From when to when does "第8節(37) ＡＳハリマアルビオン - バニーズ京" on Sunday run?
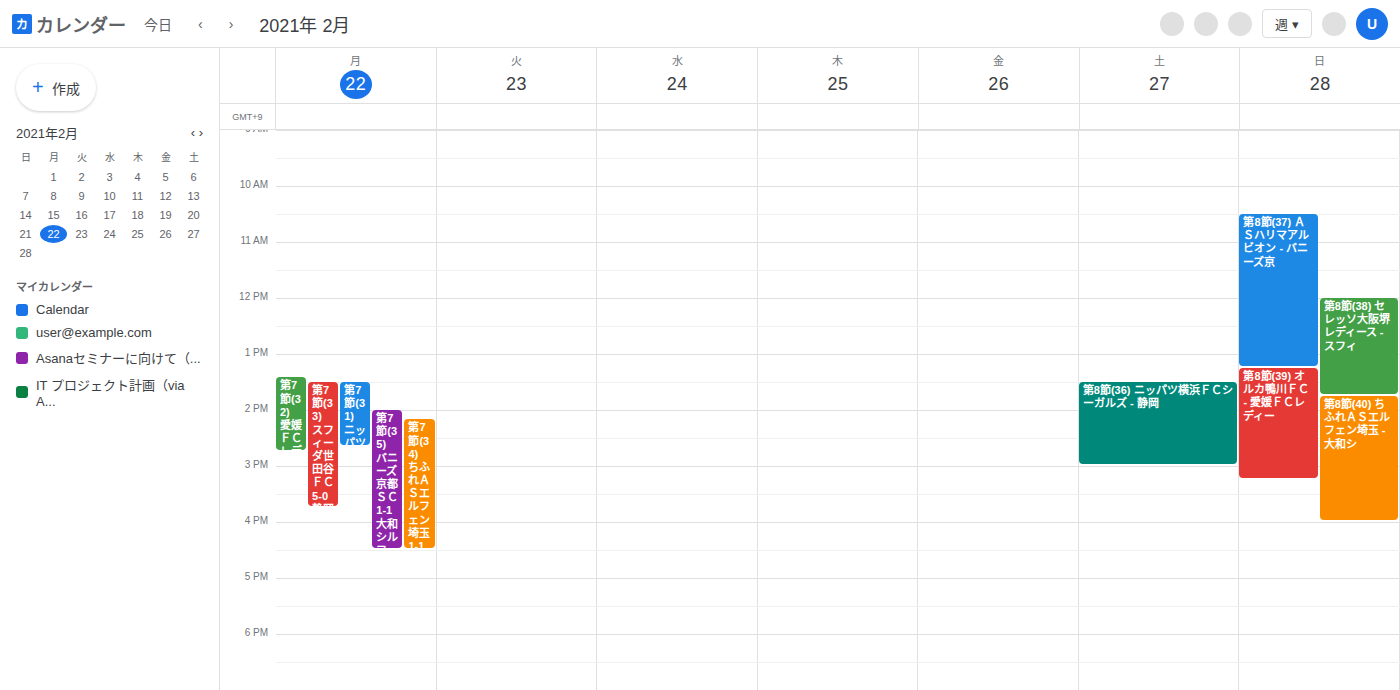
10:30 AM to 1:15 PM